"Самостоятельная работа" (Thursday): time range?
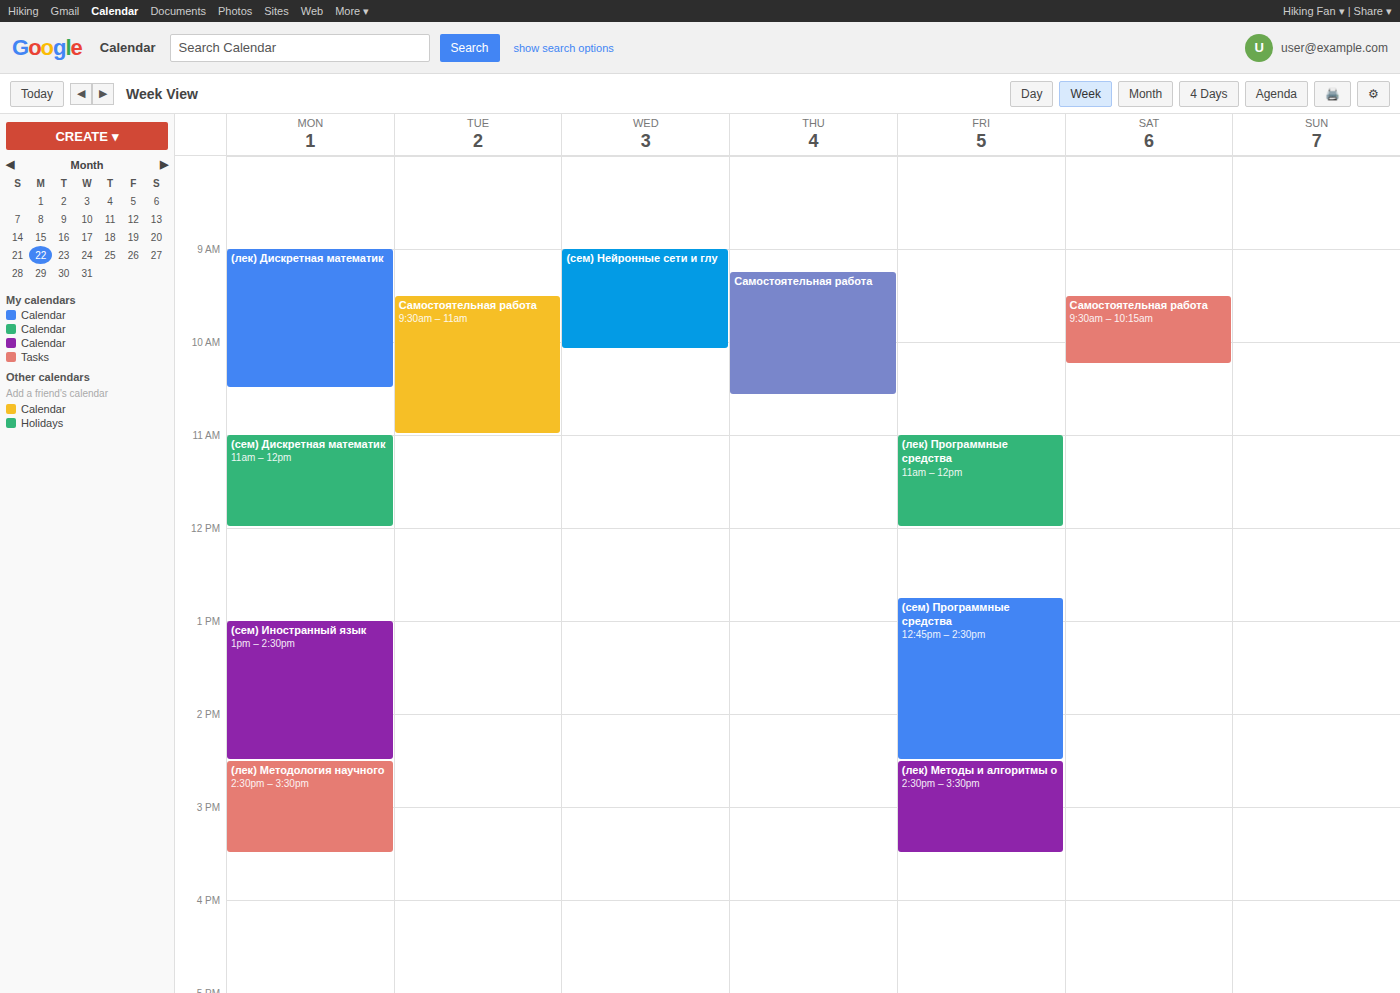
9:15 AM to 10:35 AM